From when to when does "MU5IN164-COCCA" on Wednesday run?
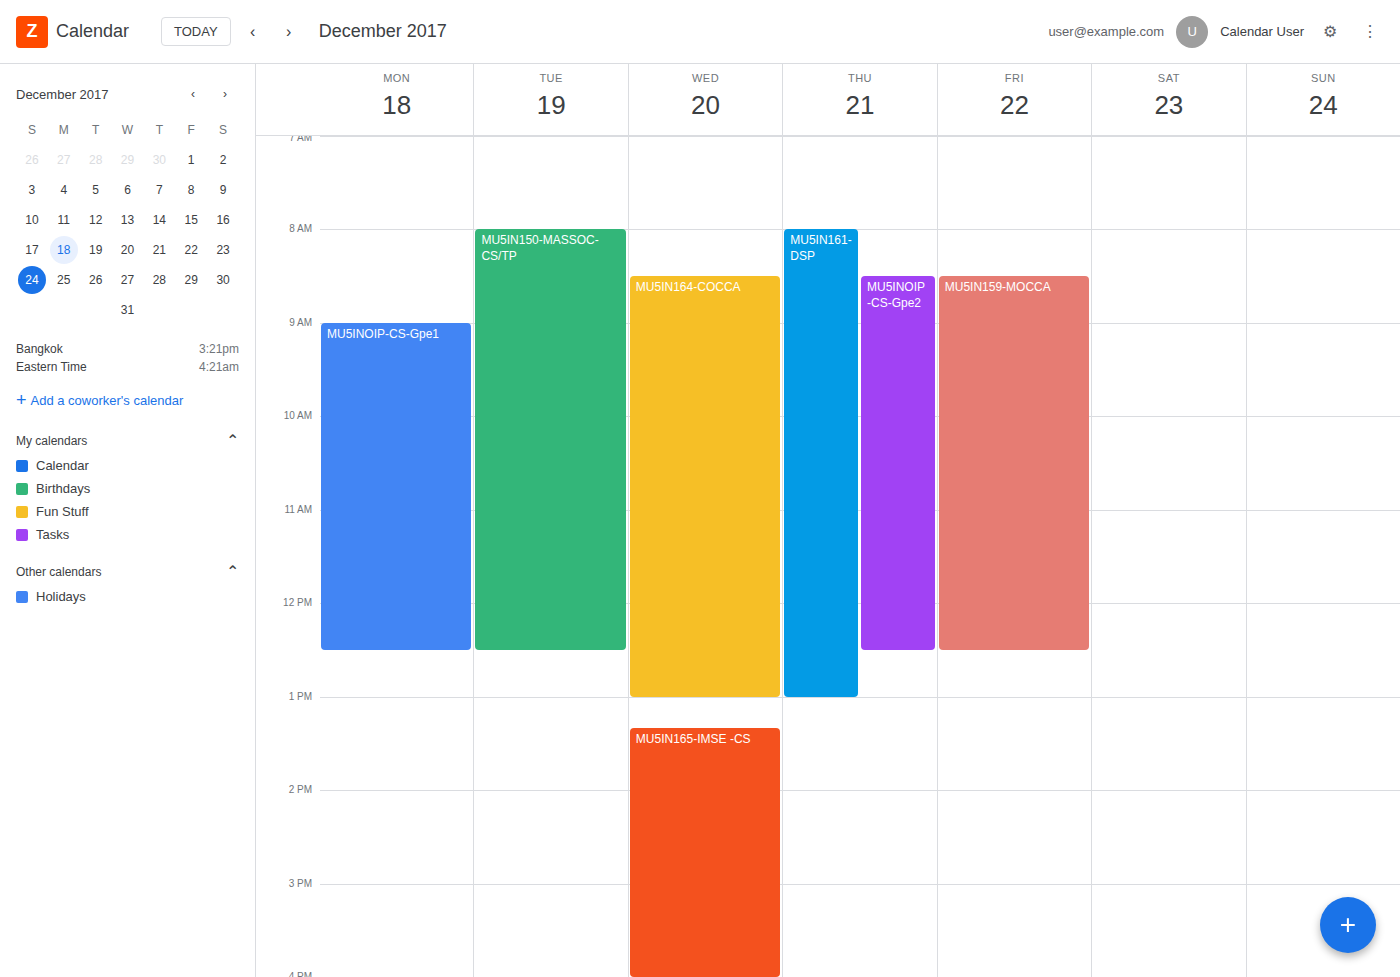
8:30 AM to 1:00 PM